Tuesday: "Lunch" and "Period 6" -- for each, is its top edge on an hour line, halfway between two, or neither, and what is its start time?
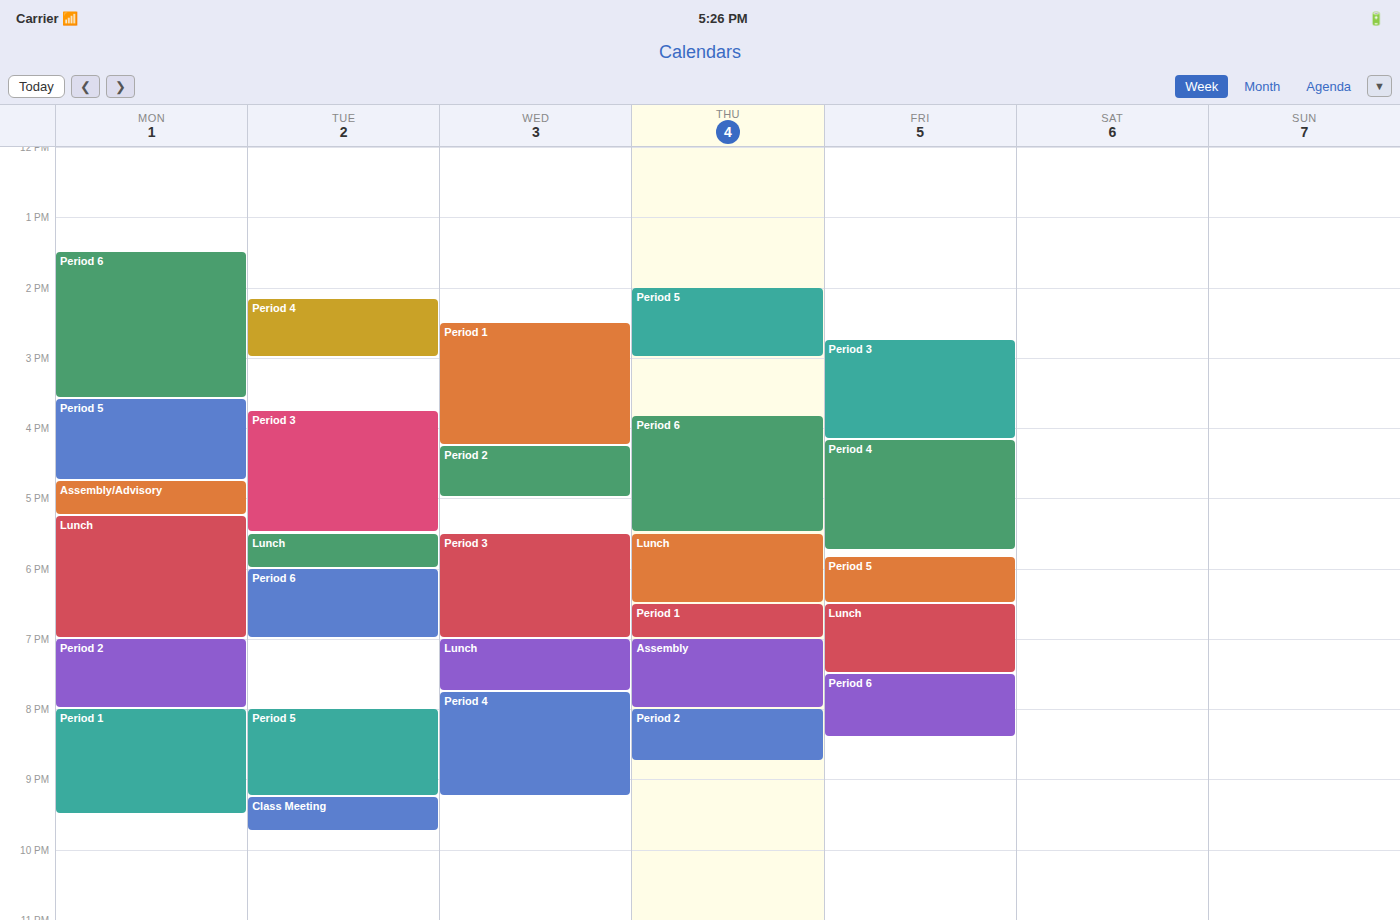
"Lunch": 5:30 PM, halfway between the 5 PM and 6 PM lines. "Period 6": 6:00 PM, exactly on the 6 PM line.